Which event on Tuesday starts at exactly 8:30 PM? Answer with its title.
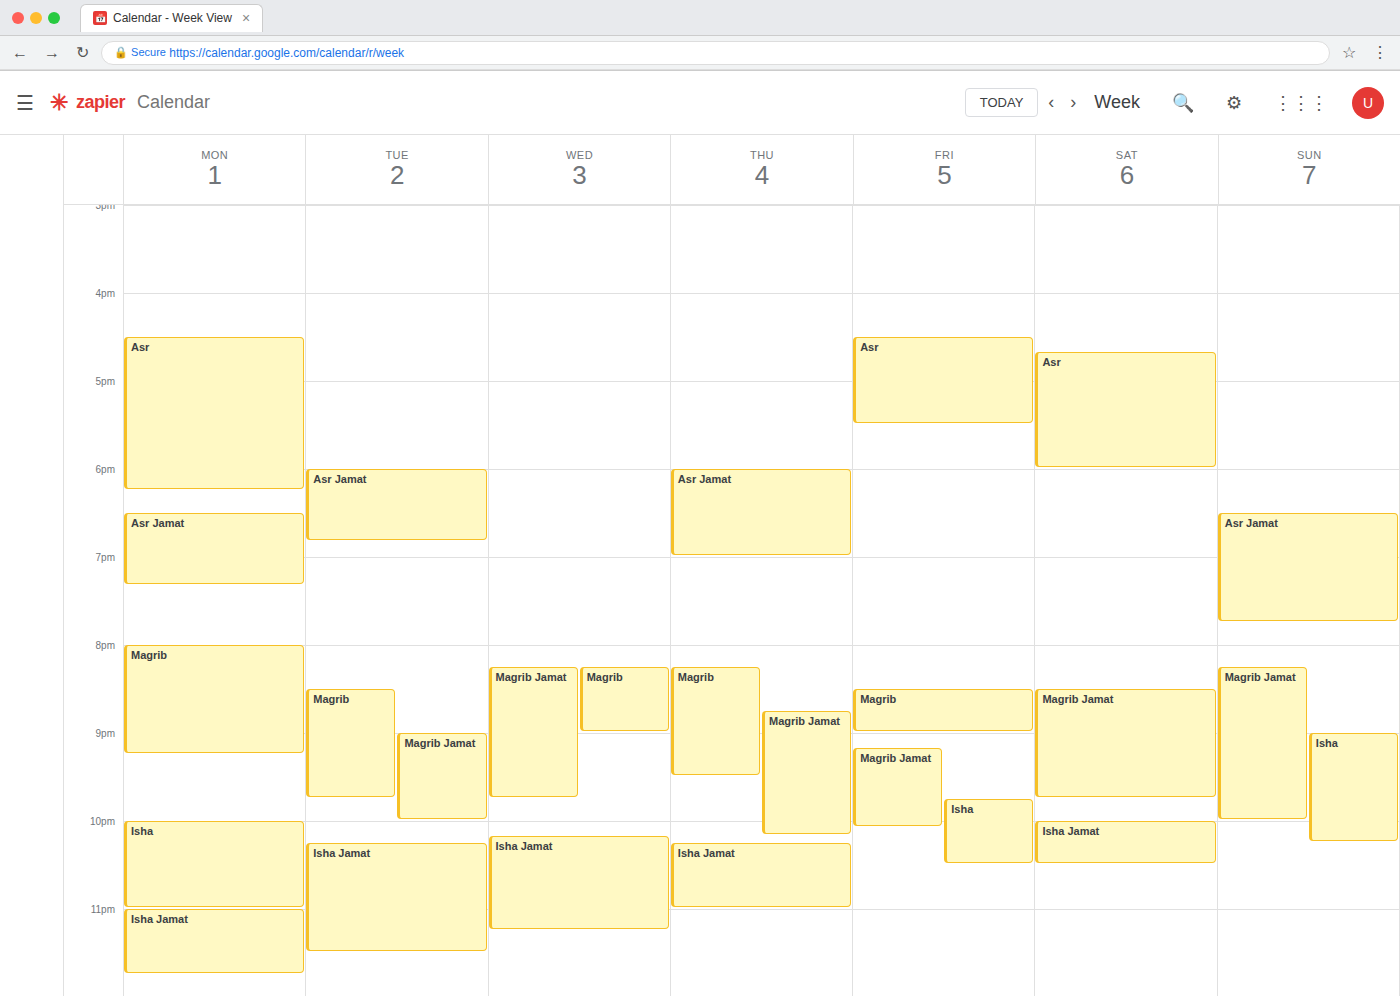
"Magrib"